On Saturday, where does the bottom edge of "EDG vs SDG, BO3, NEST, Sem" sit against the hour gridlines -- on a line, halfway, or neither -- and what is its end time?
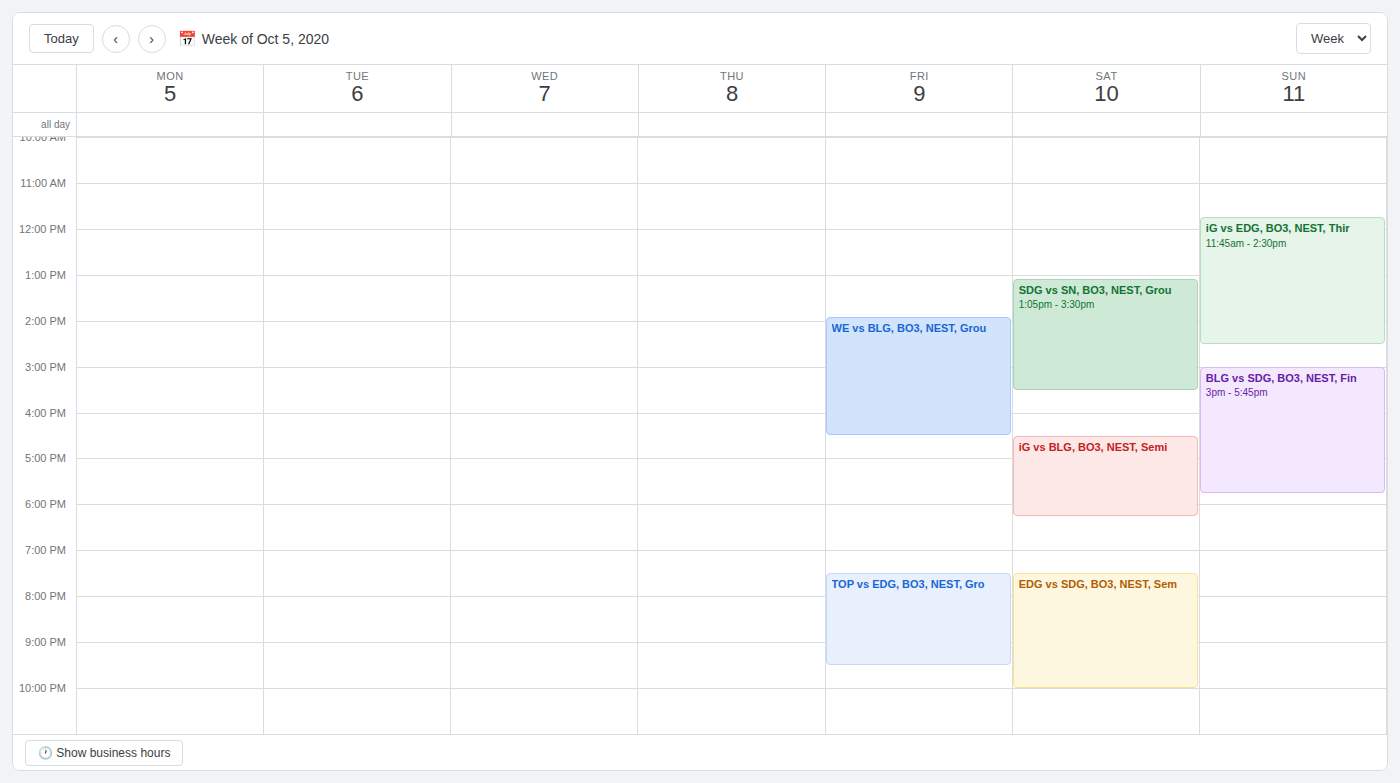
10:00 PM -- exactly on the 10 PM line.